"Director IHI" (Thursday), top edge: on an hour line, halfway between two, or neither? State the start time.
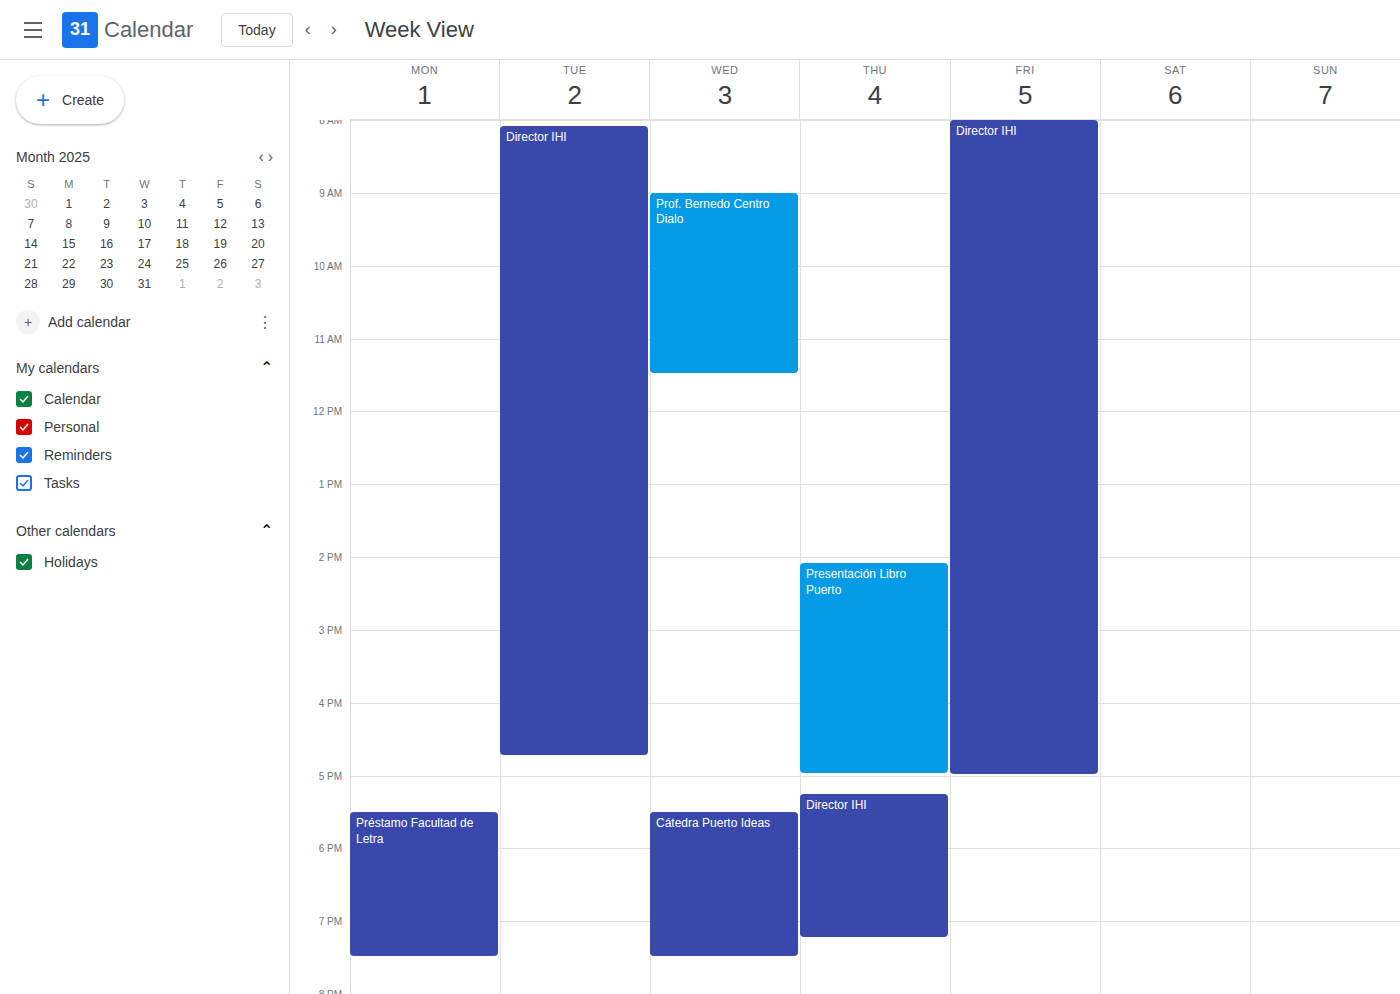
5:15 PM -- neither: a quarter of the way from the 5 PM line to the 6 PM line.